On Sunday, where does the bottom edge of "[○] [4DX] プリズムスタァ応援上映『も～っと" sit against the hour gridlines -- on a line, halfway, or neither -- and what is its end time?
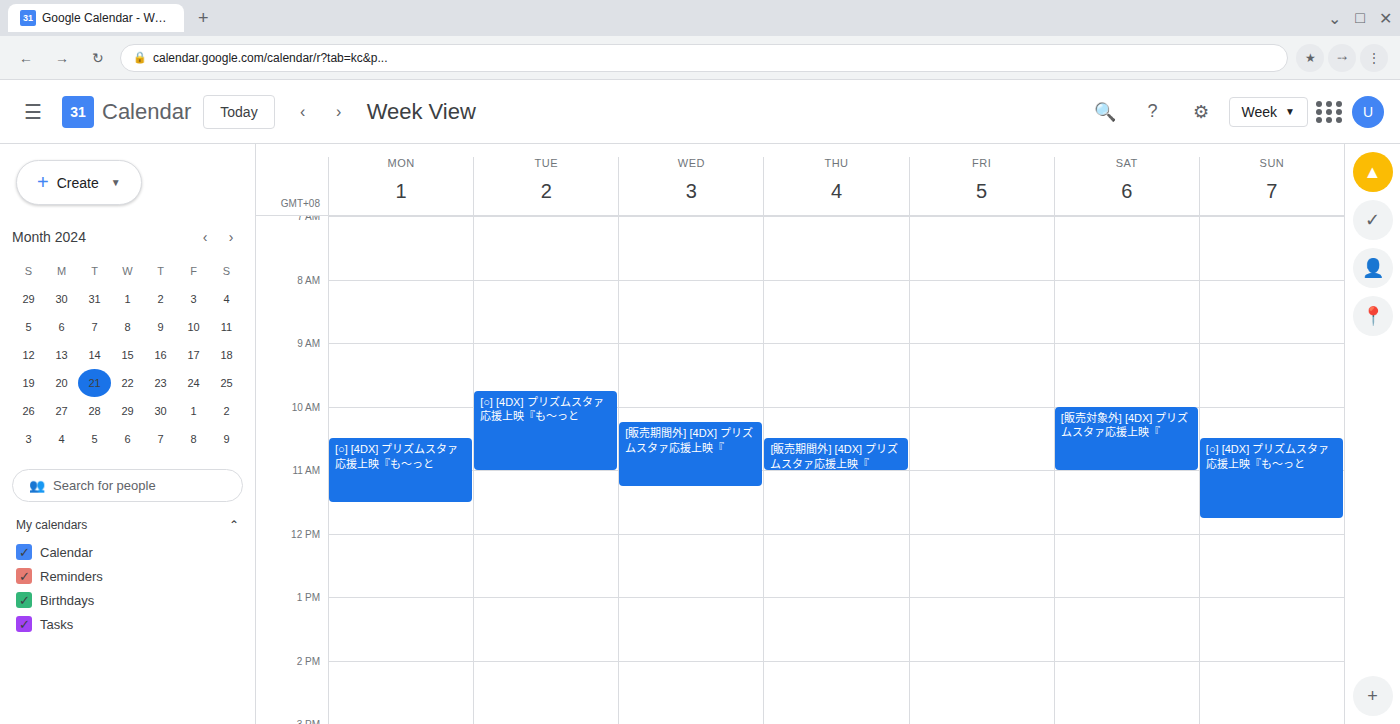
11:45 AM -- neither: three quarters of the way from the 11 AM line to the 12 PM line.